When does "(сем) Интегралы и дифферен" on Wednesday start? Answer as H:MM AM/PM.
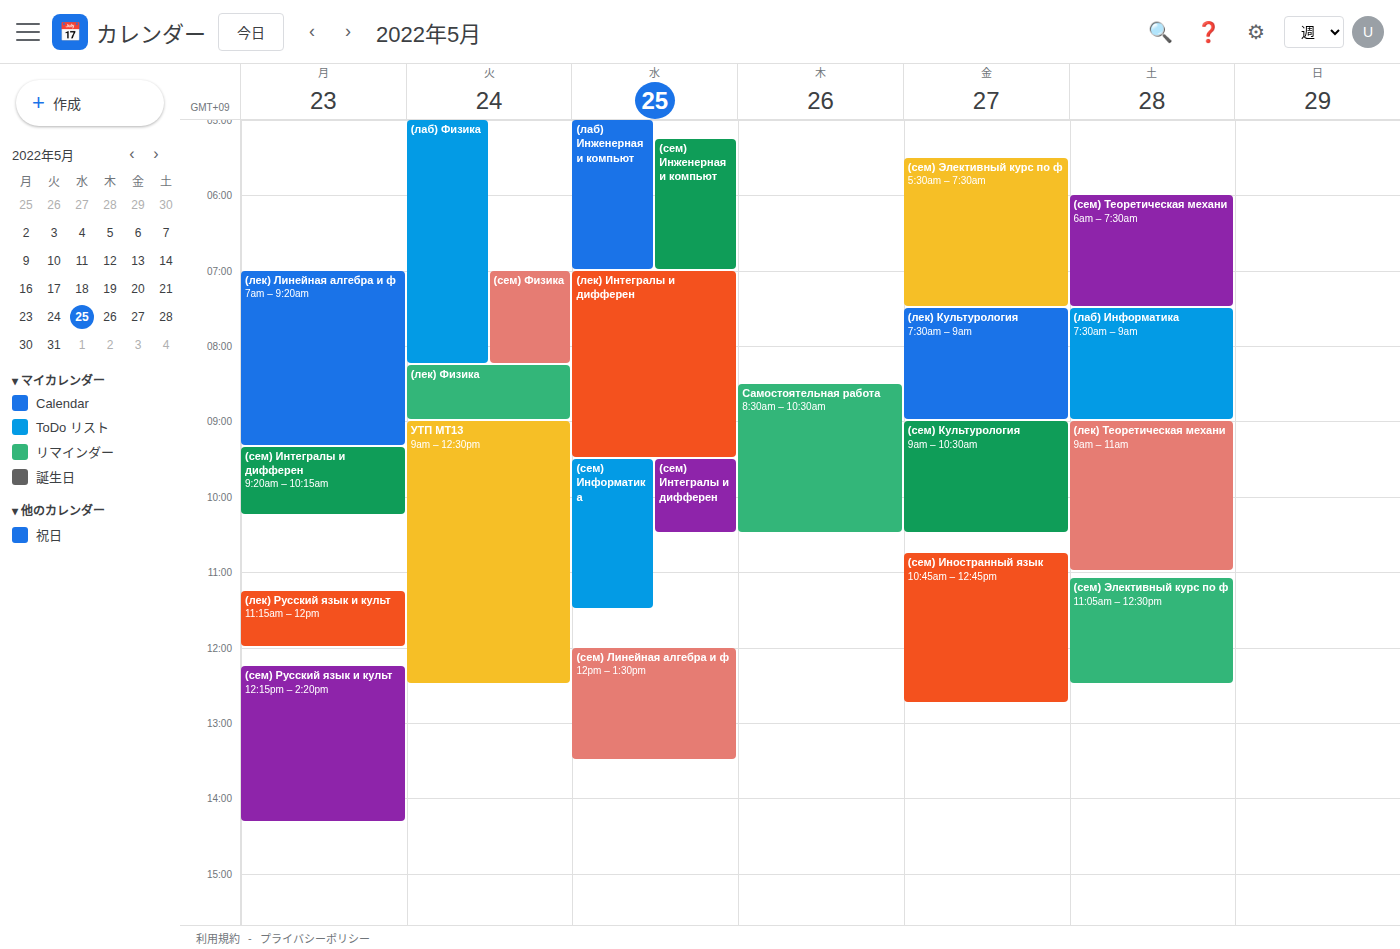
9:30 AM